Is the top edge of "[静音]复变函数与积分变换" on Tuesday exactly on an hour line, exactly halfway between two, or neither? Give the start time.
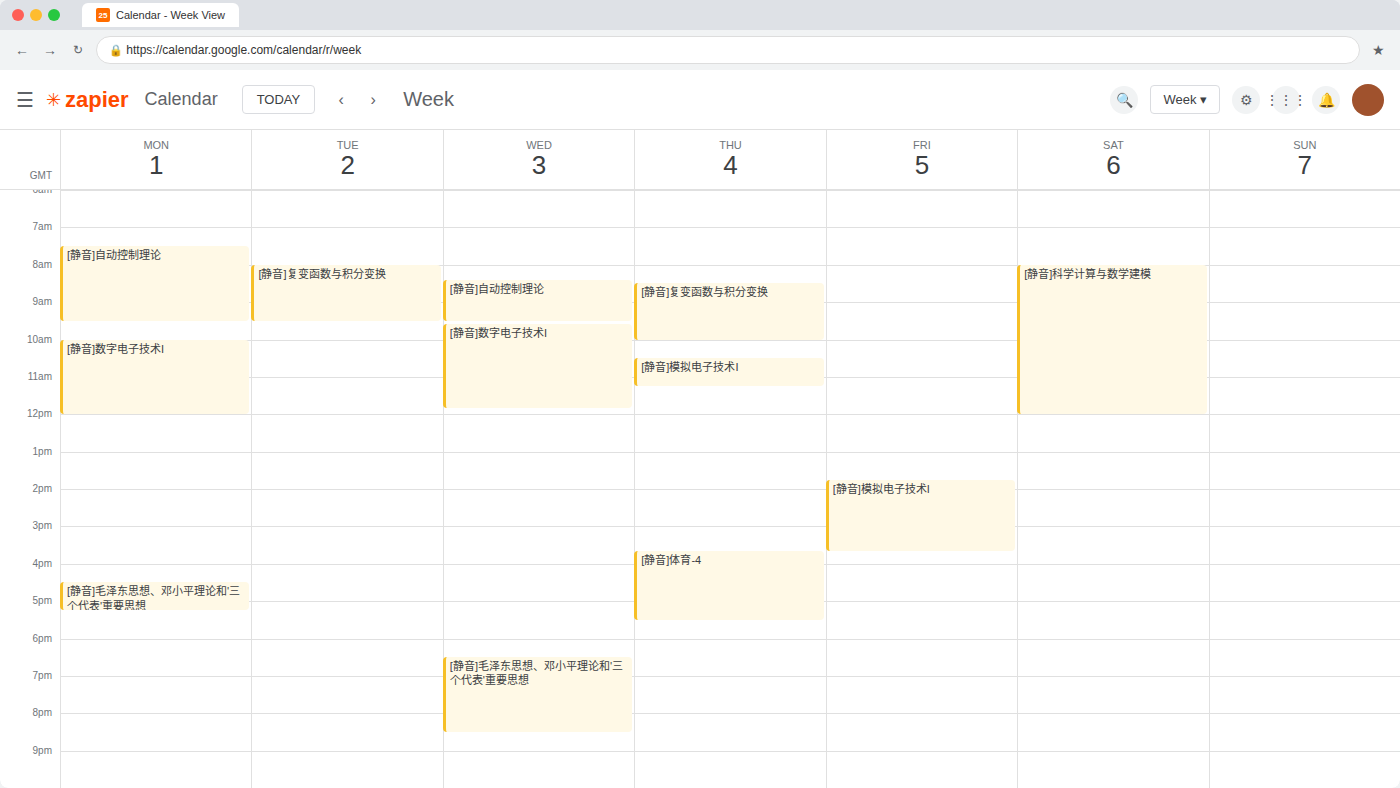
8:00 AM -- exactly on the 8 AM line.